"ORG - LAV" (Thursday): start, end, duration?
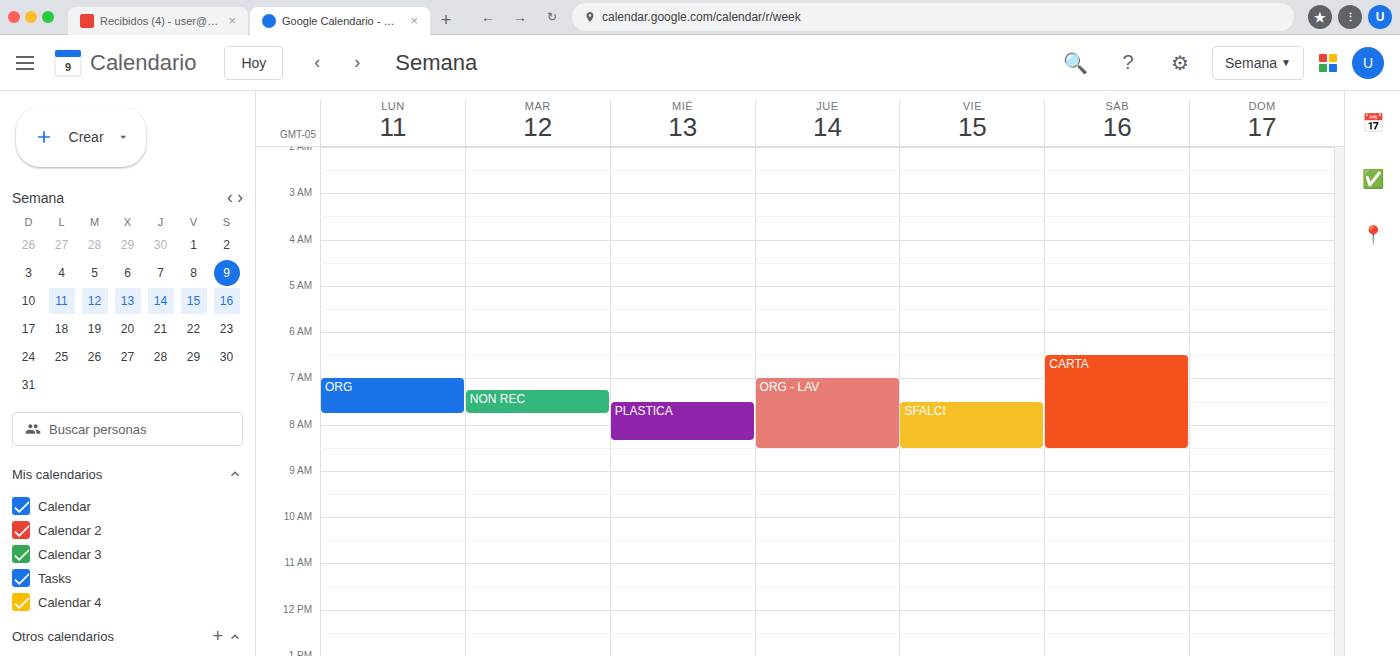
7:00 AM to 8:30 AM, 1 hour 30 minutes